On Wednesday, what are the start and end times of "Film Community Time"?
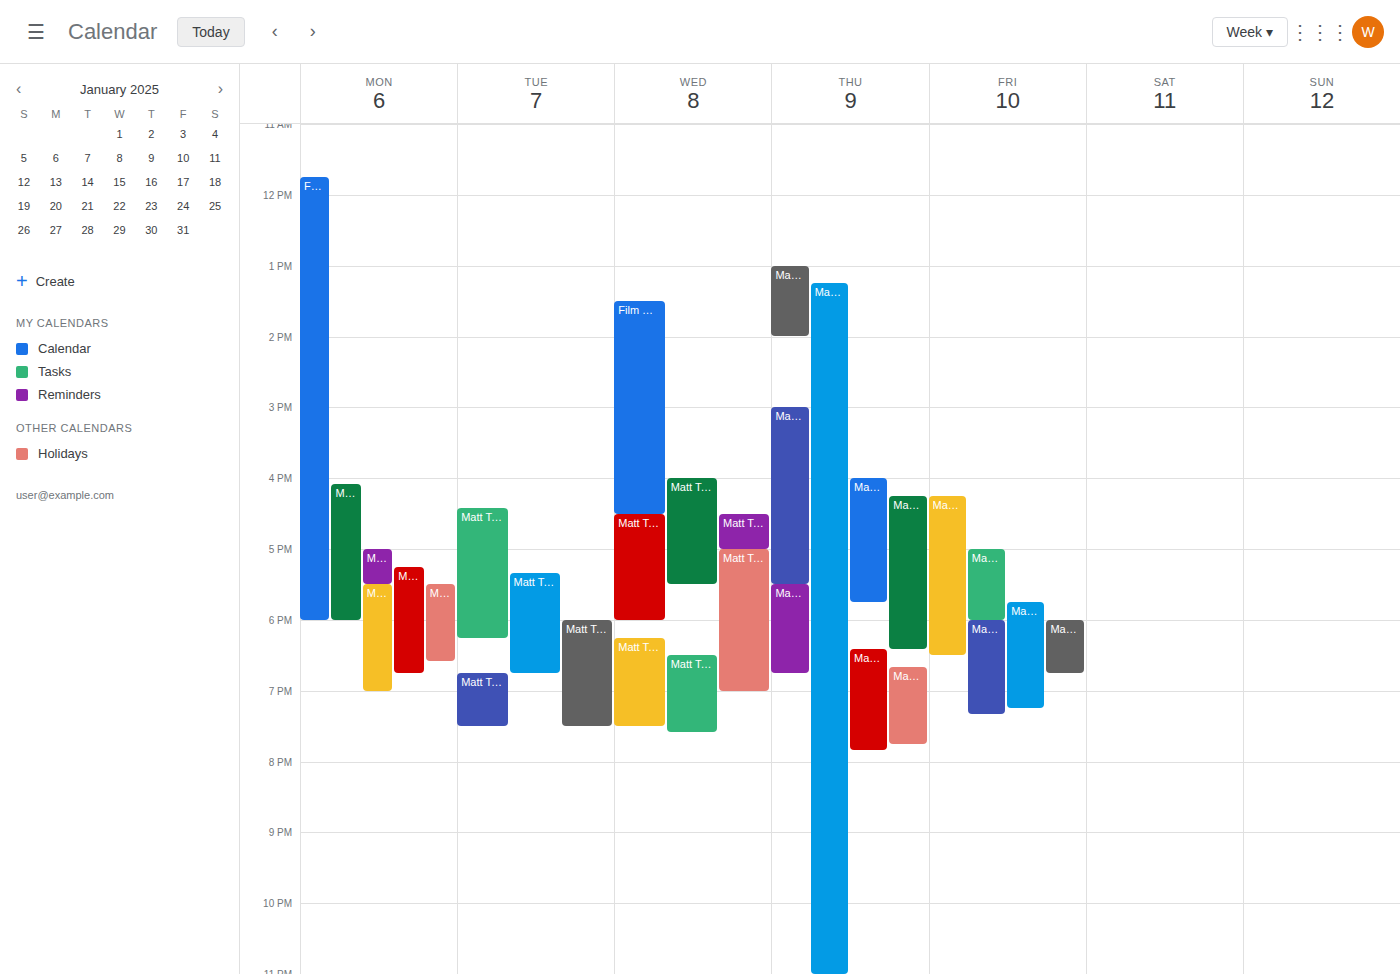
1:30 PM to 4:30 PM